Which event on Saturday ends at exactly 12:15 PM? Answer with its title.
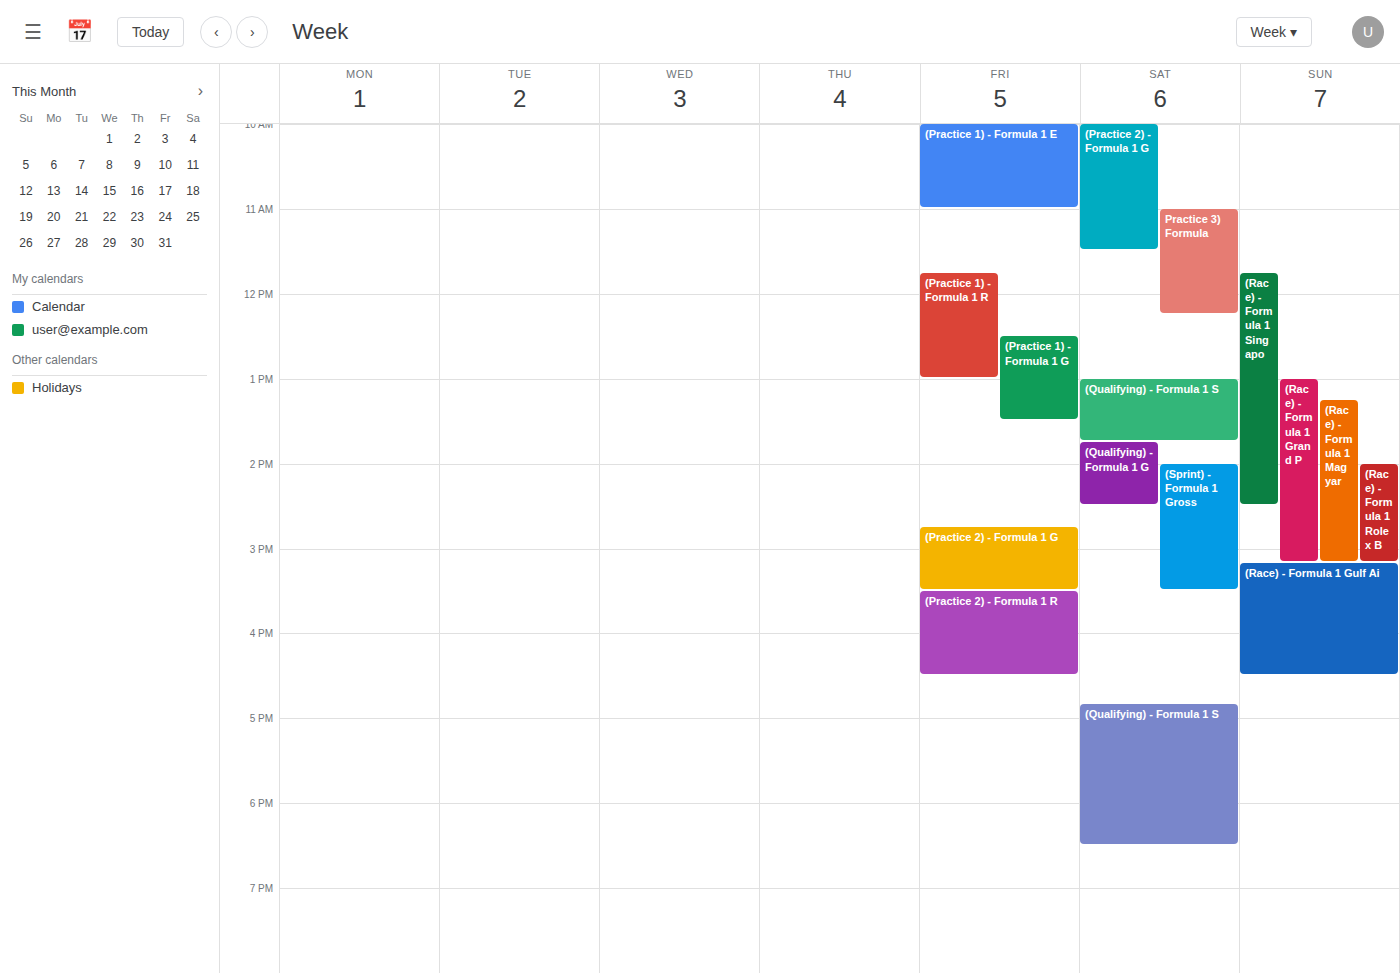
"Practice 3) Formula"